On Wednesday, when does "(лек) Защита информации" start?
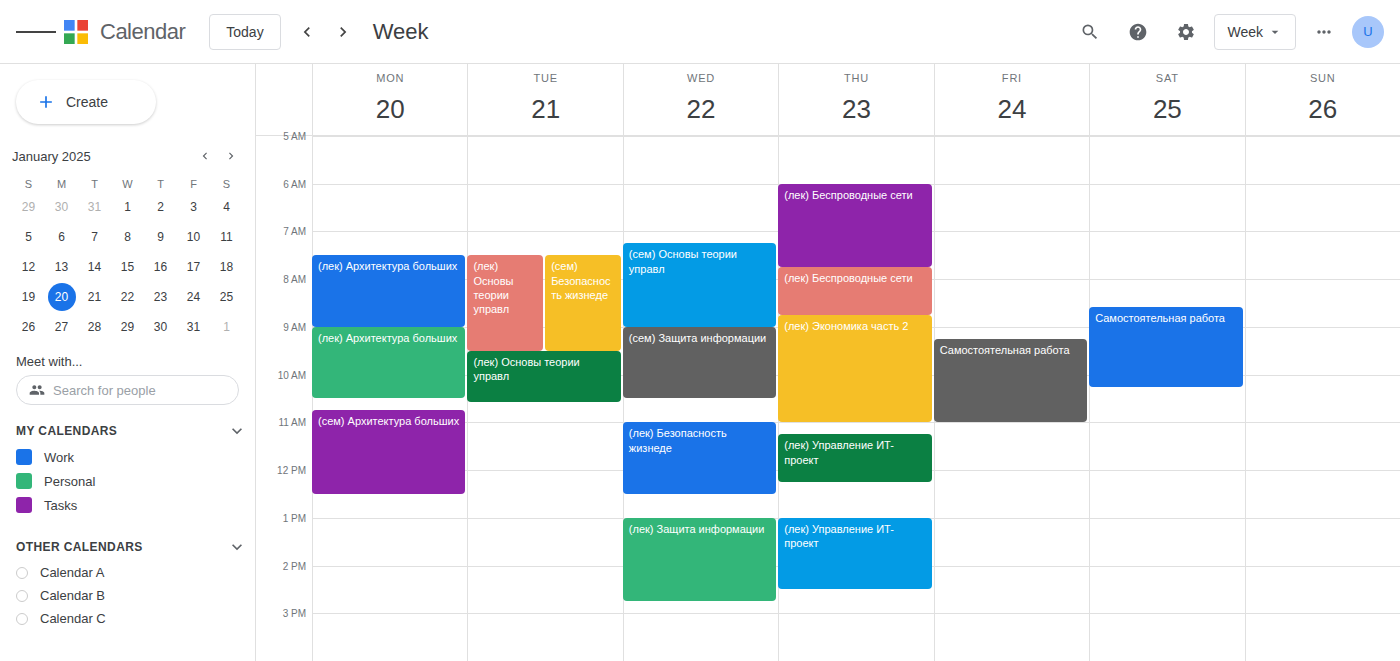
1:00 PM